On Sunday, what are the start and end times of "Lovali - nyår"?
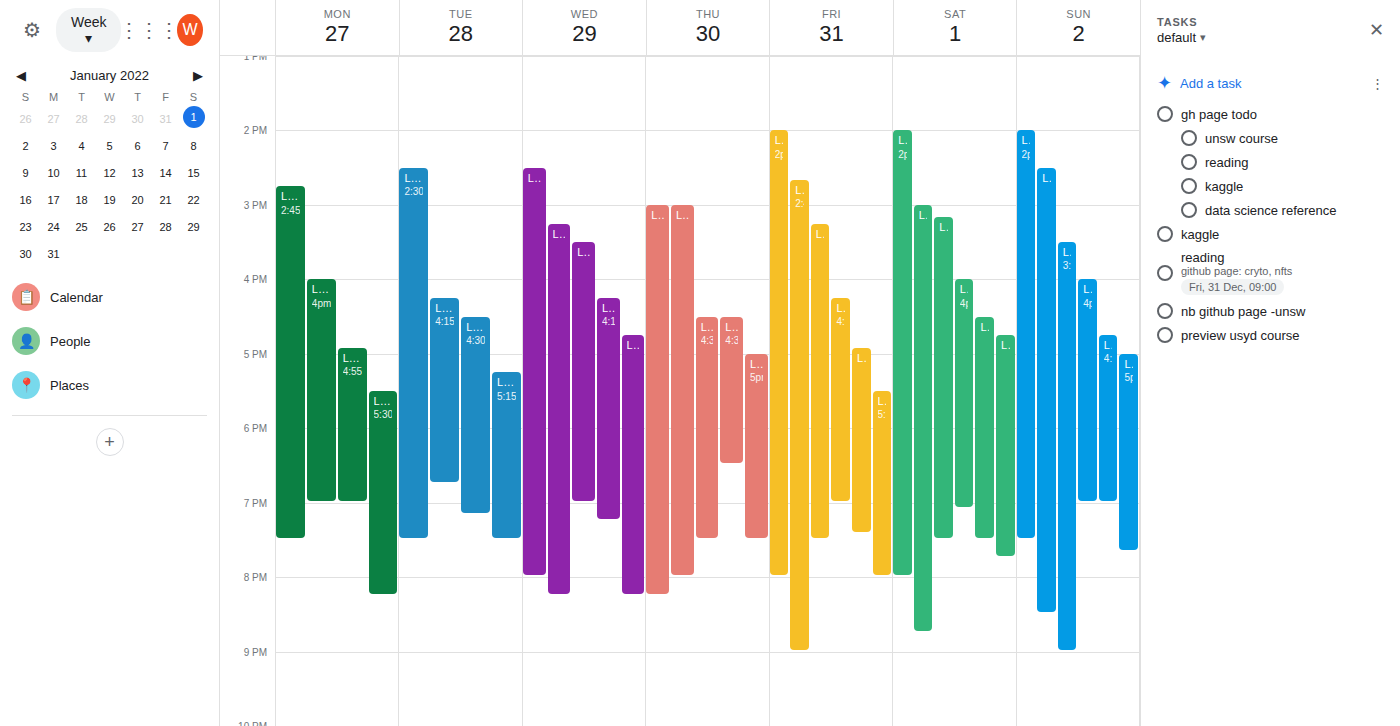
2:30 PM to 8:30 PM